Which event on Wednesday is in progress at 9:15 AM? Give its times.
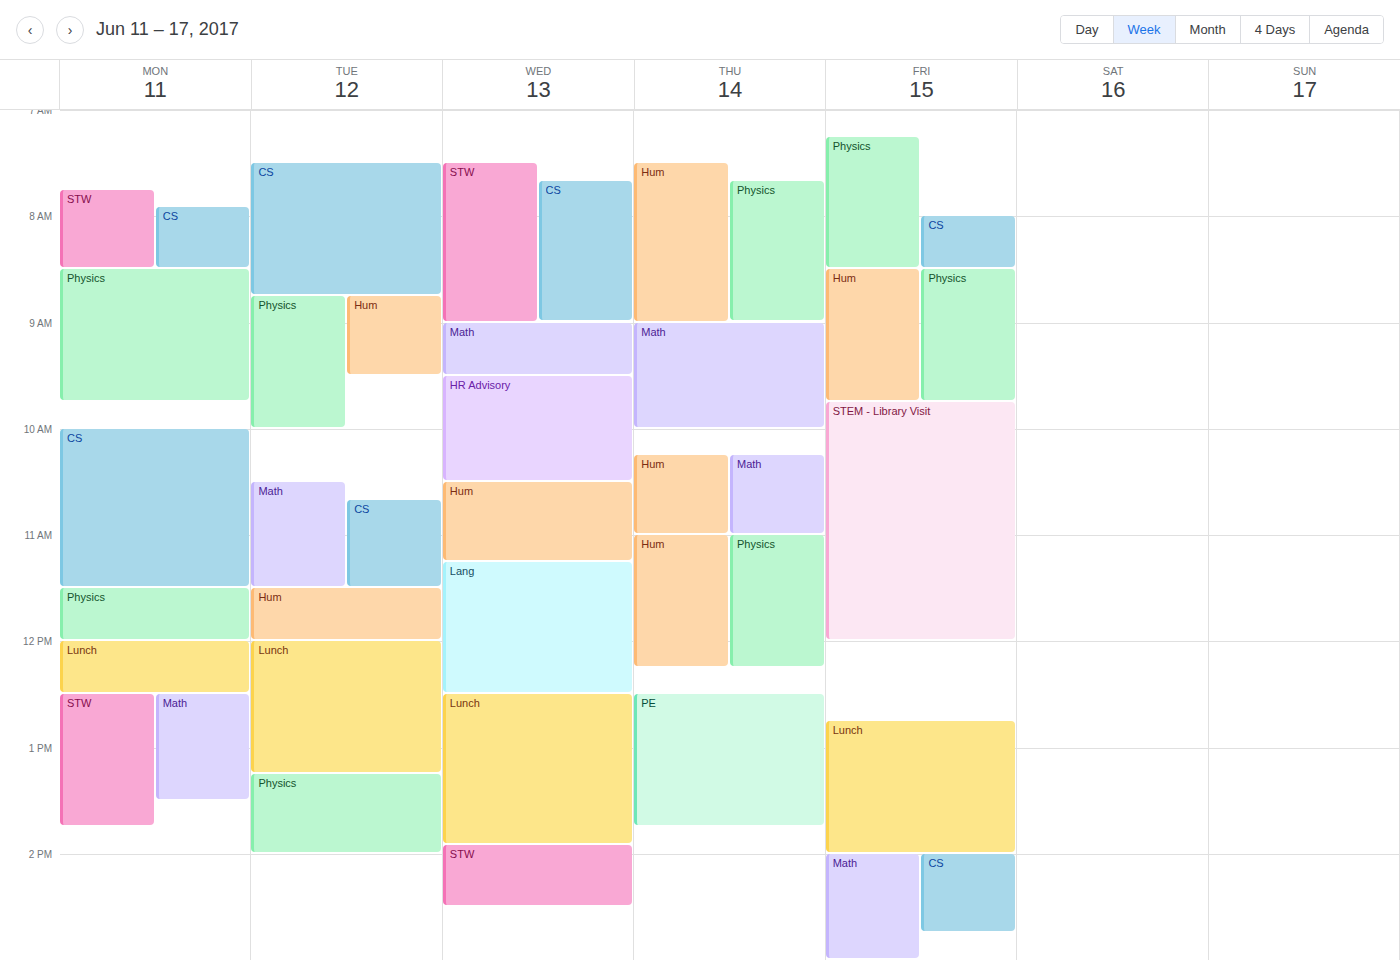
"Math", 9:00 AM to 9:30 AM